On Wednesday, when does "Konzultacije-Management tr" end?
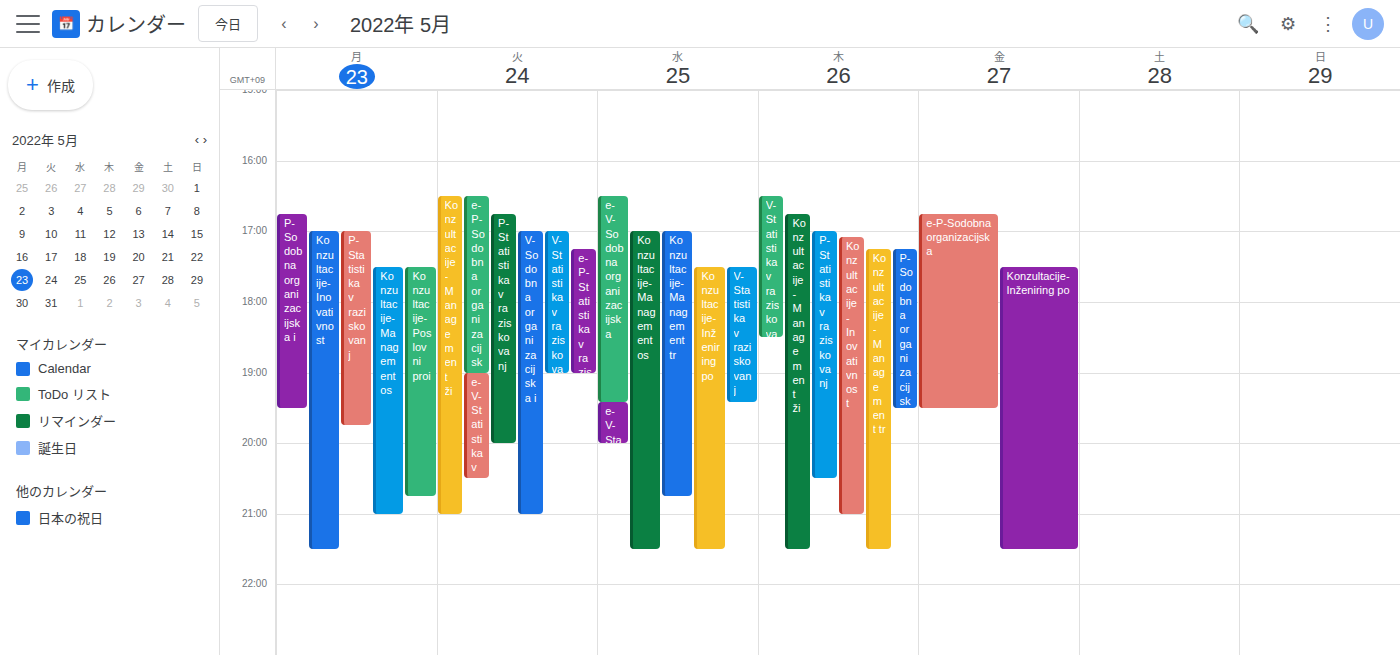
8:45 PM